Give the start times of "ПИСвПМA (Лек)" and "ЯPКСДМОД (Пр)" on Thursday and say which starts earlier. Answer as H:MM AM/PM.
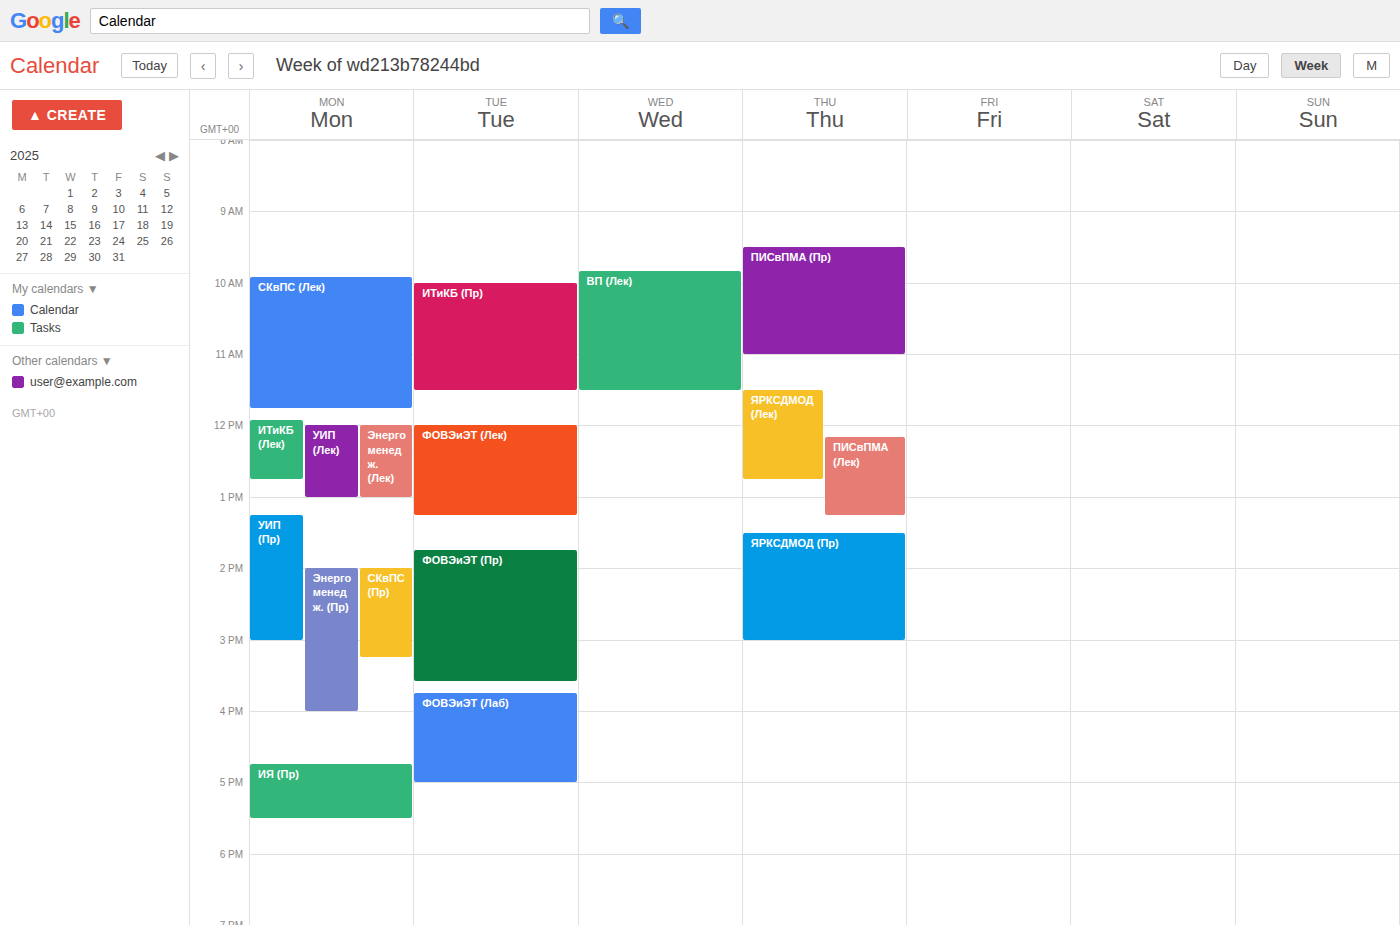
"ПИСвПМA (Лек)" 12:10 PM; "ЯPКСДМОД (Пр)" 1:30 PM.